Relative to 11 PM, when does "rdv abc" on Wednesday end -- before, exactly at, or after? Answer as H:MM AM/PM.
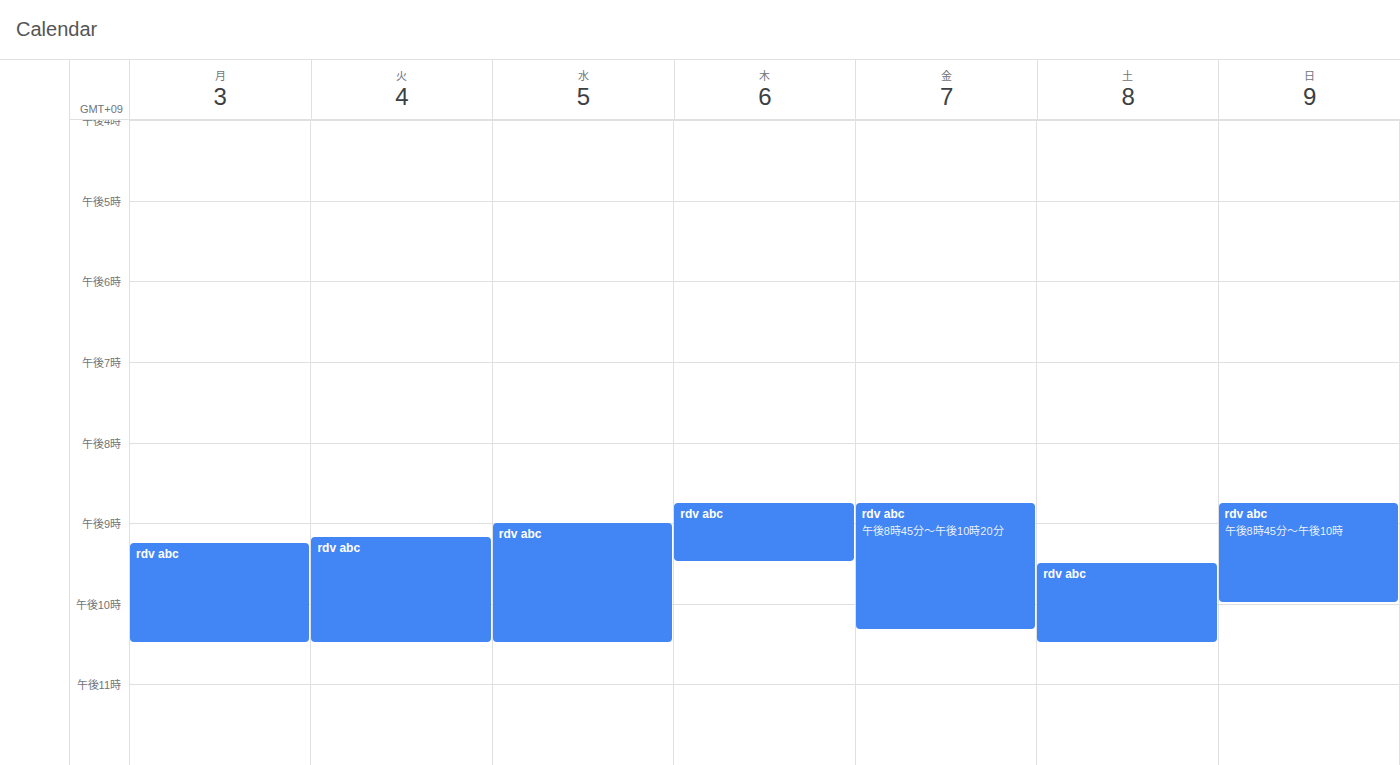
10:30 PM -- before 11 PM, 30 minutes above the 11 PM line.